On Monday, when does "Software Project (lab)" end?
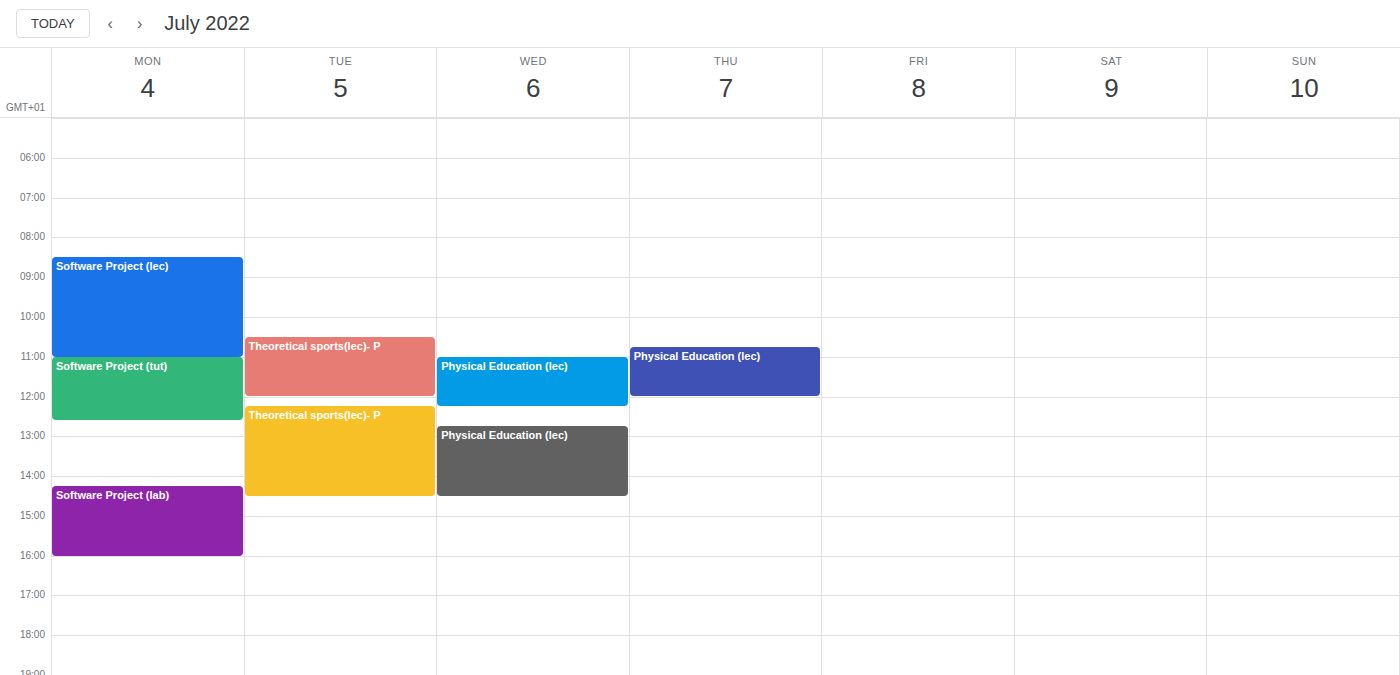
4:00 PM